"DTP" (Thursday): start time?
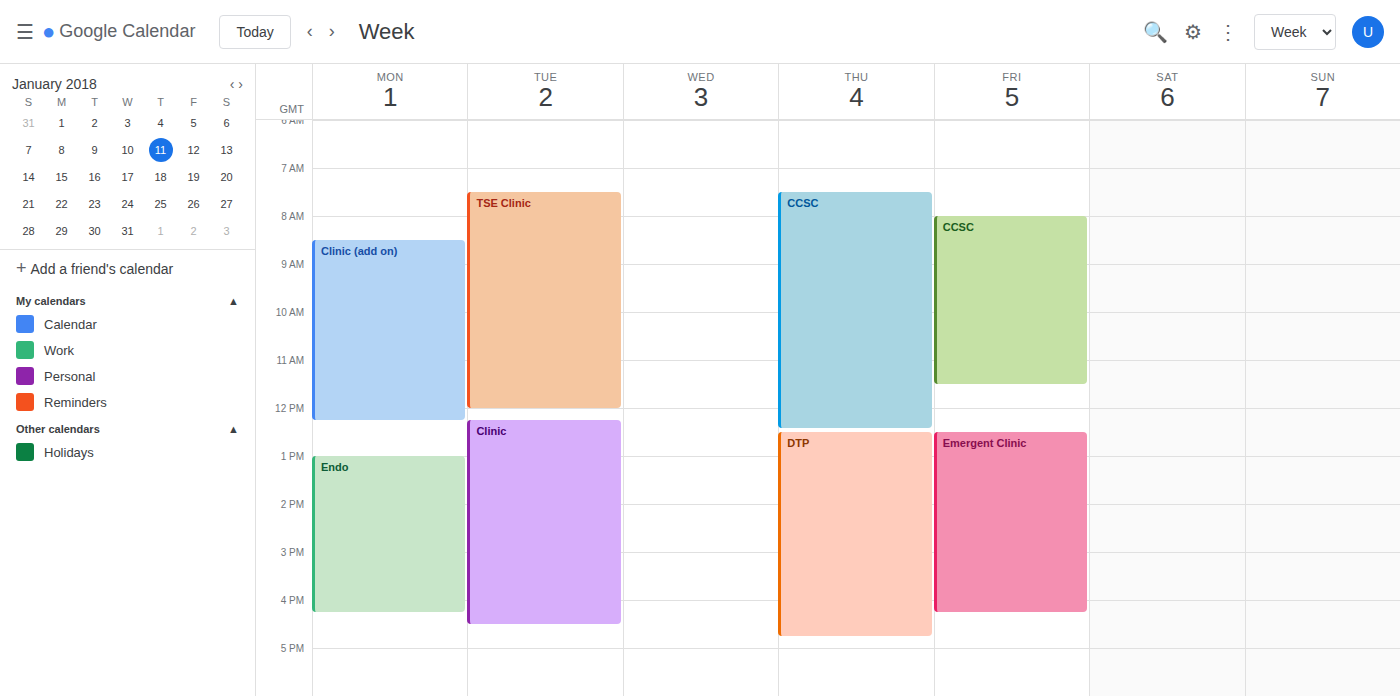
12:30 PM